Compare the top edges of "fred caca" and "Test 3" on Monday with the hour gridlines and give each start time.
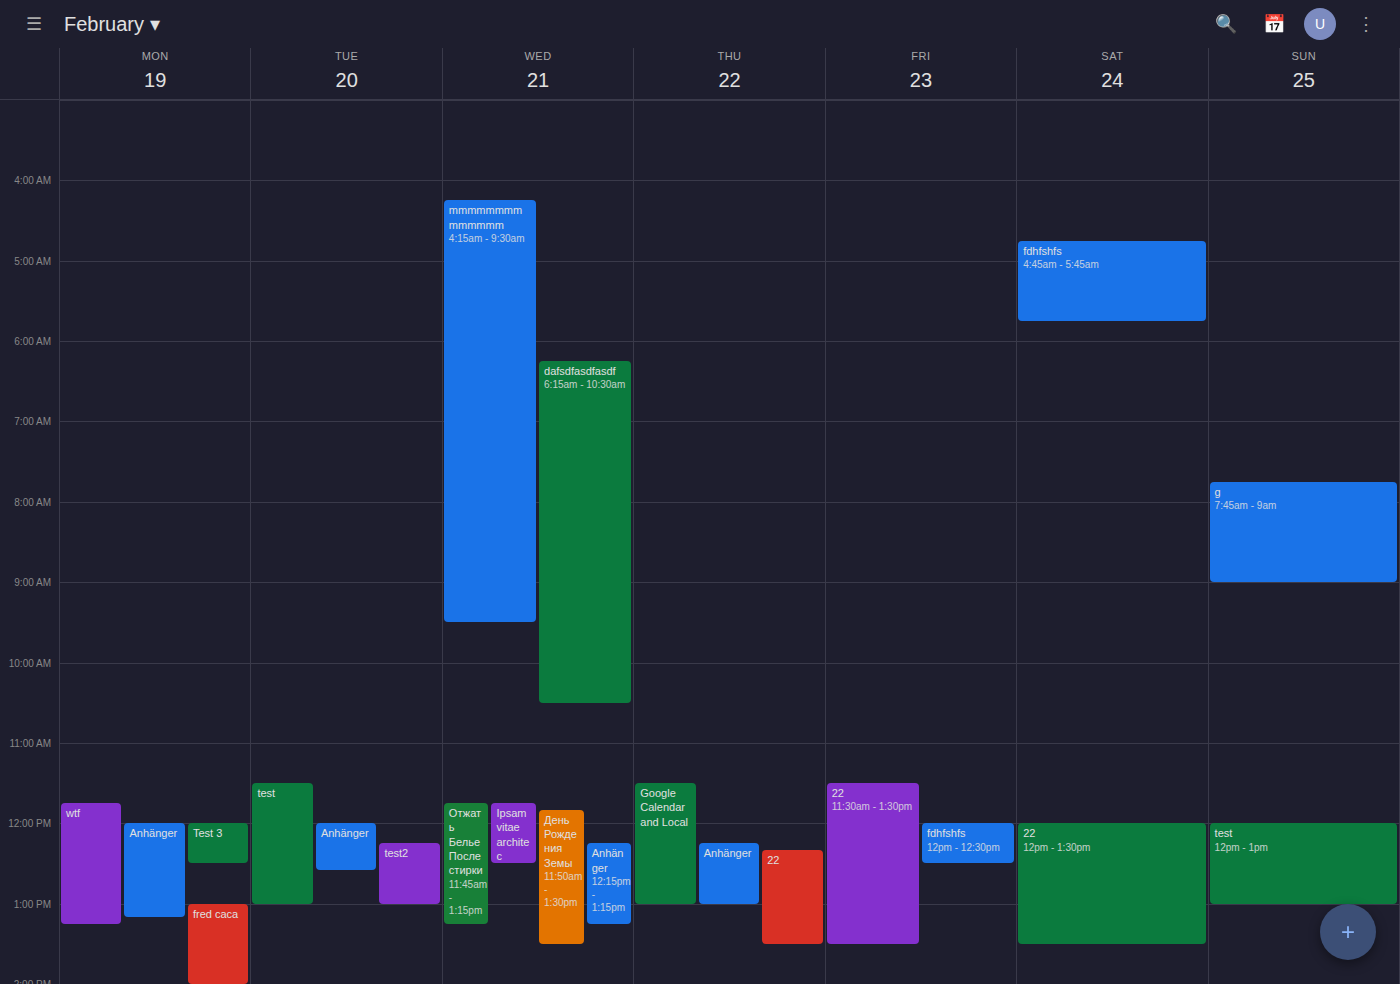
"fred caca": 1:00 PM, exactly on the 1 PM line. "Test 3": 12:00 PM, exactly on the 12 PM line.